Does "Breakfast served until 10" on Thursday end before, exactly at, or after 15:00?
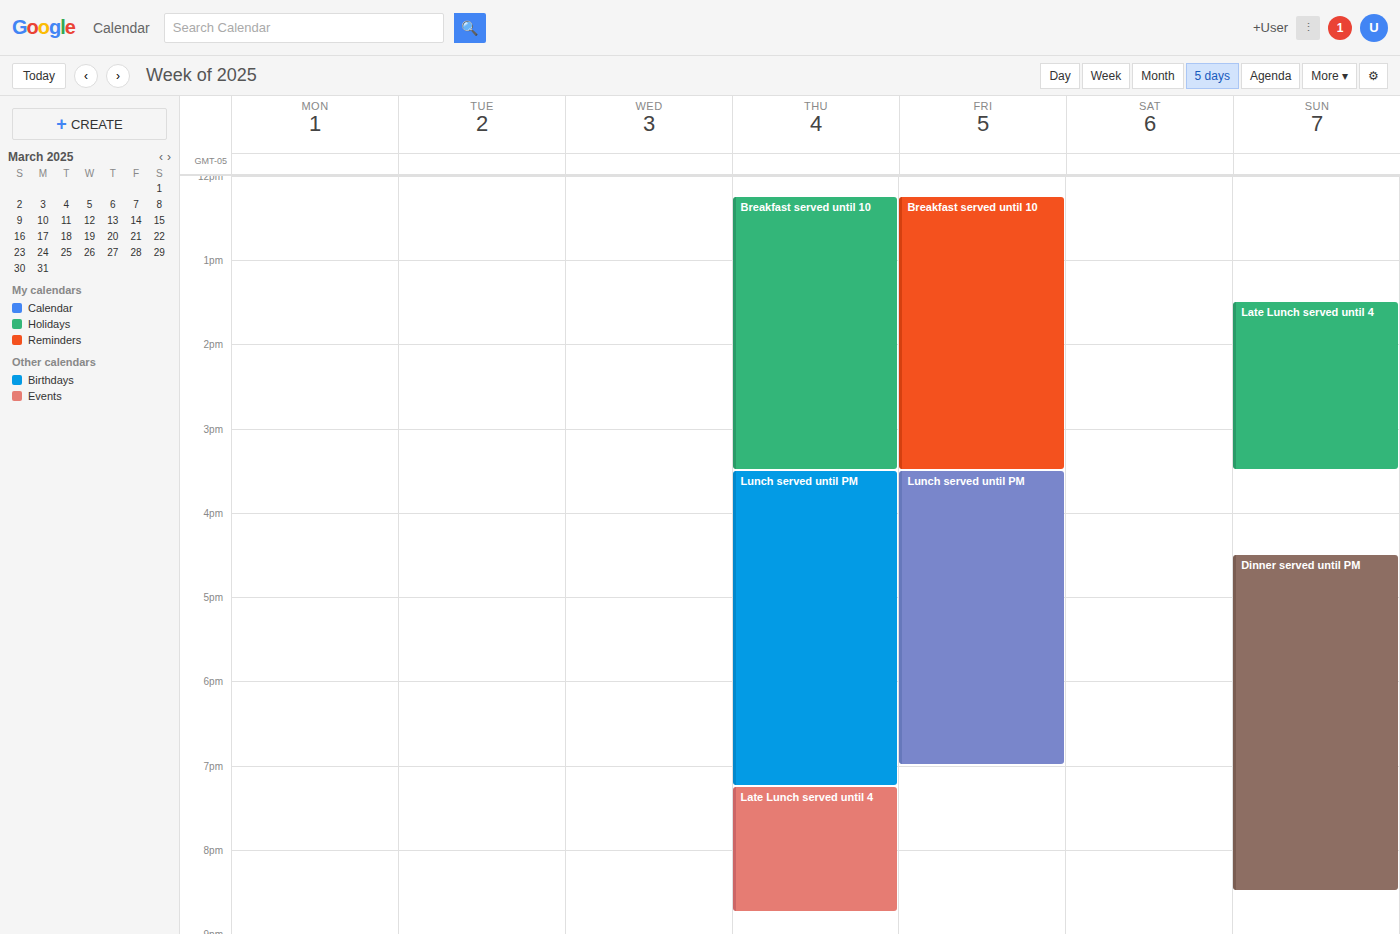
15:30 -- after 15:00, 30 minutes below the 15:00 line.